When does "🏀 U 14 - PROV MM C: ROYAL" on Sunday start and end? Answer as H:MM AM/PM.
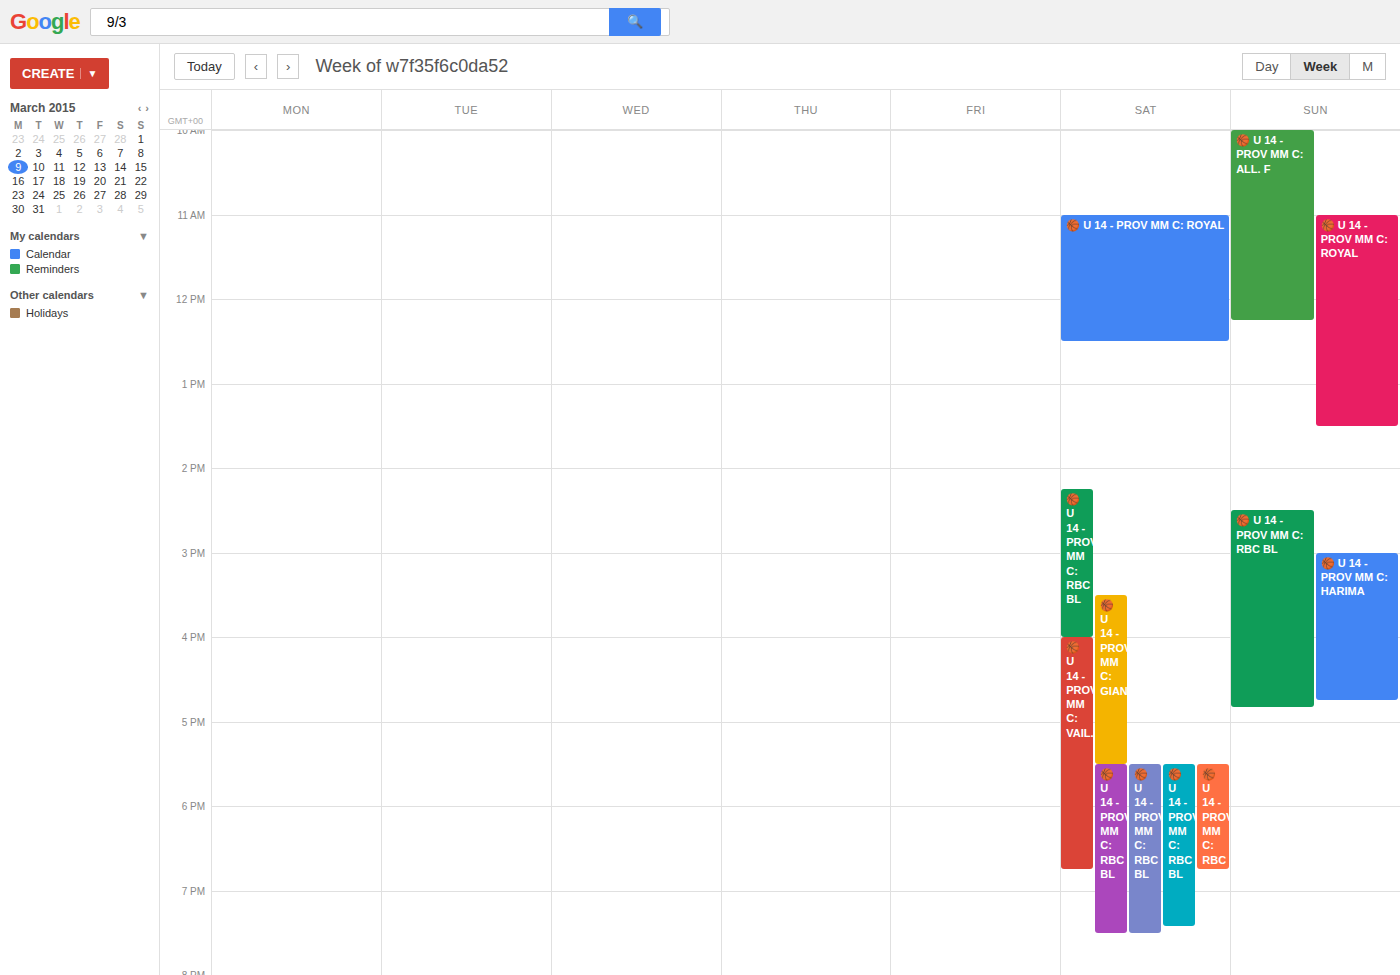
11:00 AM to 1:30 PM